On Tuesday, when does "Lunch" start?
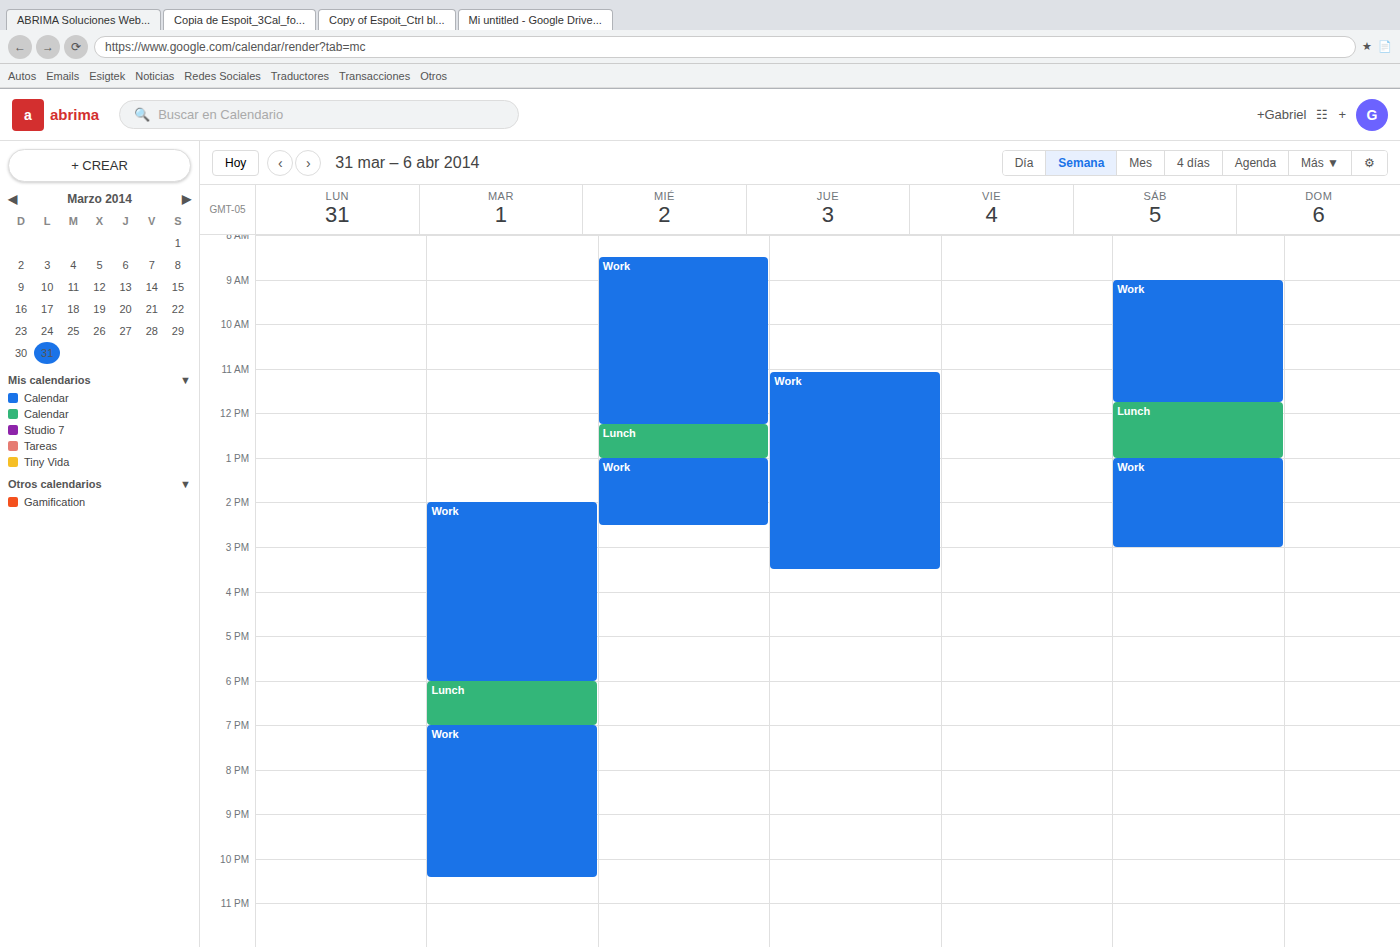
6:00 PM